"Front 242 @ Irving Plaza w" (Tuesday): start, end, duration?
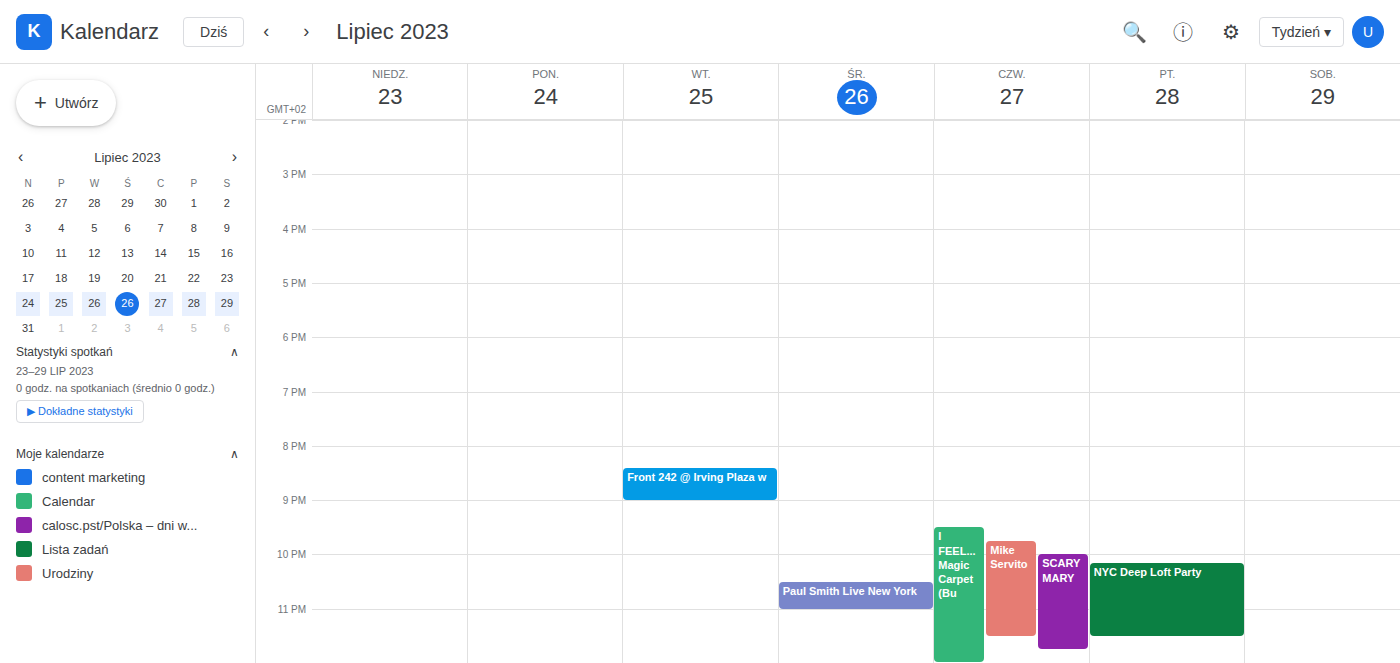
8:25 PM to 9:00 PM, 35 minutes